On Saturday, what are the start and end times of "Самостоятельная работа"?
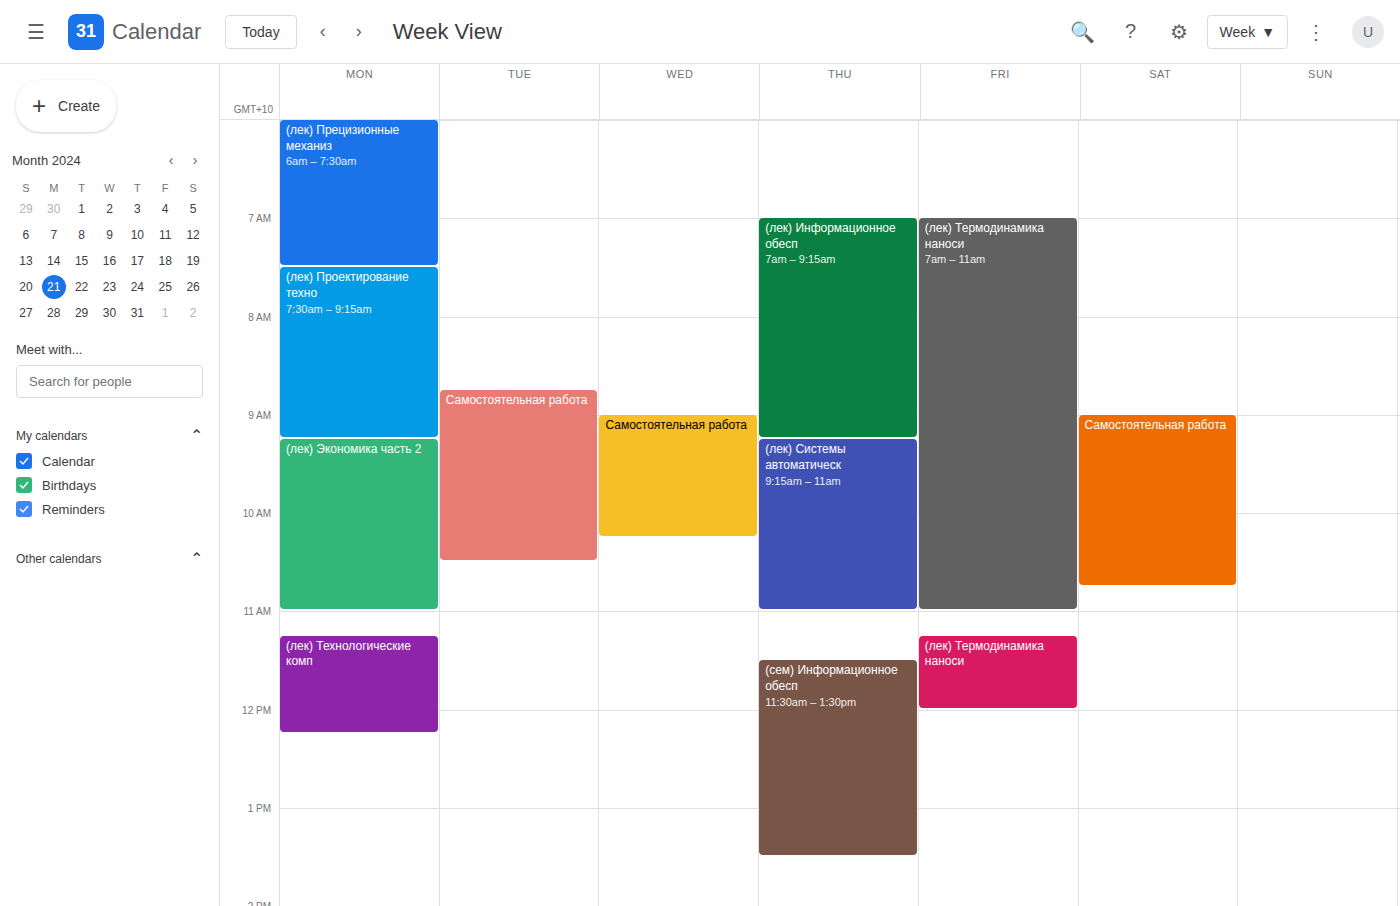
9:00 AM to 10:45 AM